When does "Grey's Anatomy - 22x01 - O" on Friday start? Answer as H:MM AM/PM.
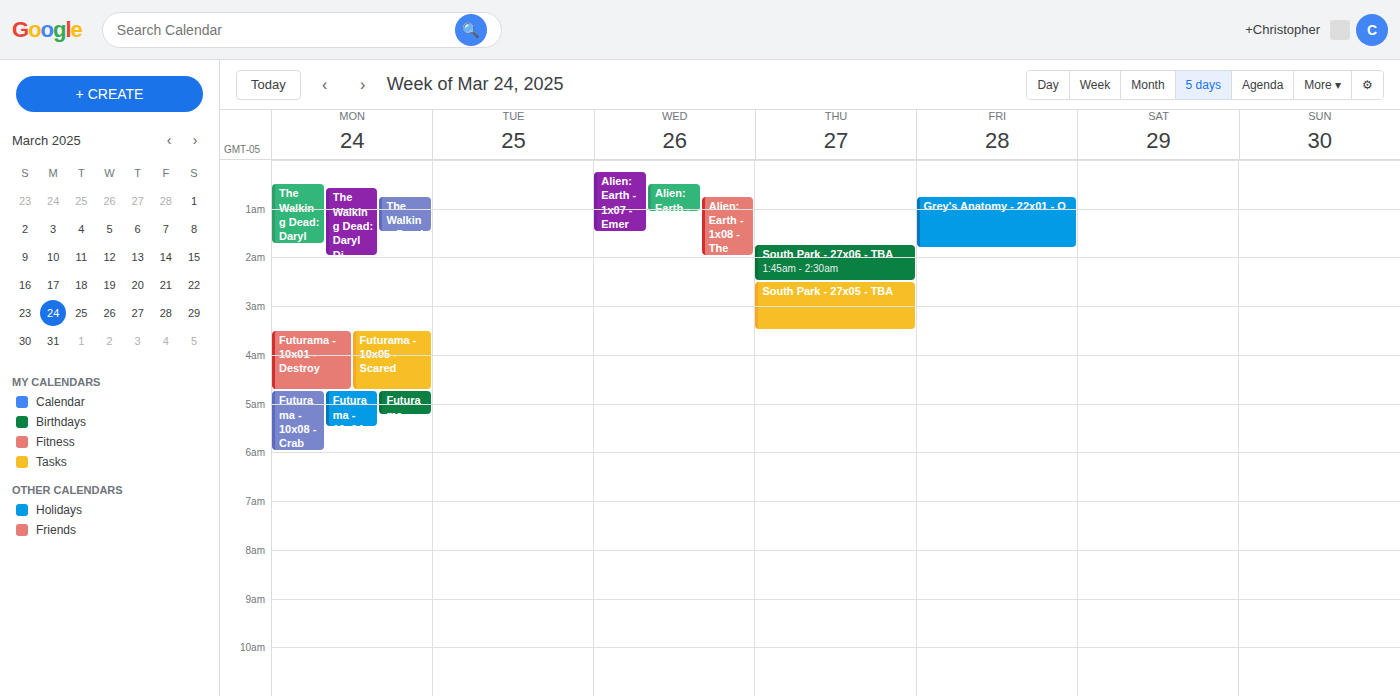
12:45 AM